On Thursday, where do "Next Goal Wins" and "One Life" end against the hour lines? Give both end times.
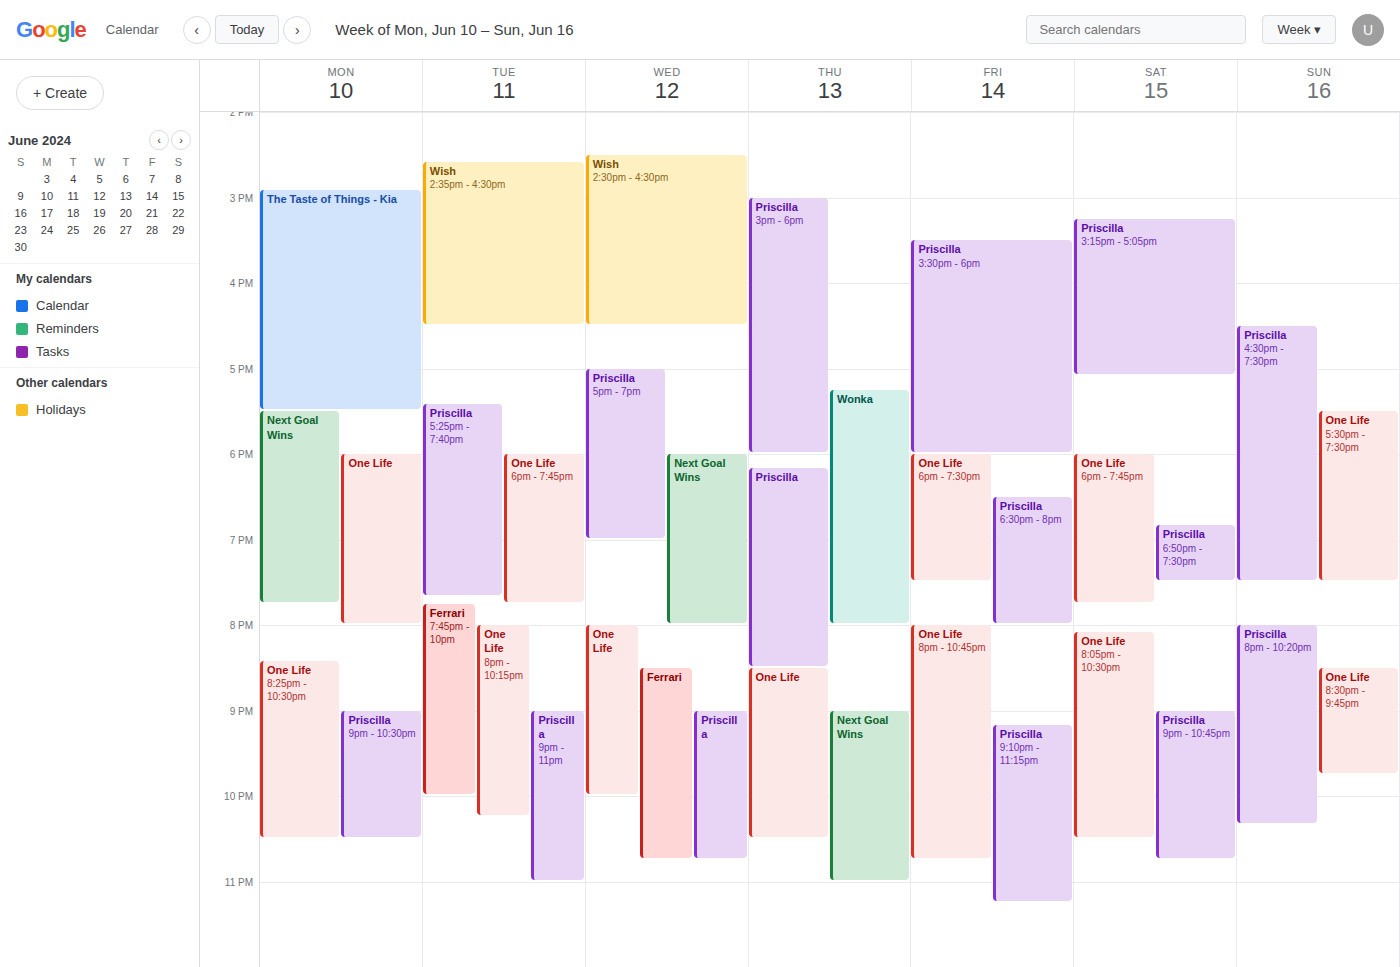
"Next Goal Wins": 11:00 PM, exactly on the 11 PM line. "One Life": 10:30 PM, halfway between the 10 PM and 11 PM lines.